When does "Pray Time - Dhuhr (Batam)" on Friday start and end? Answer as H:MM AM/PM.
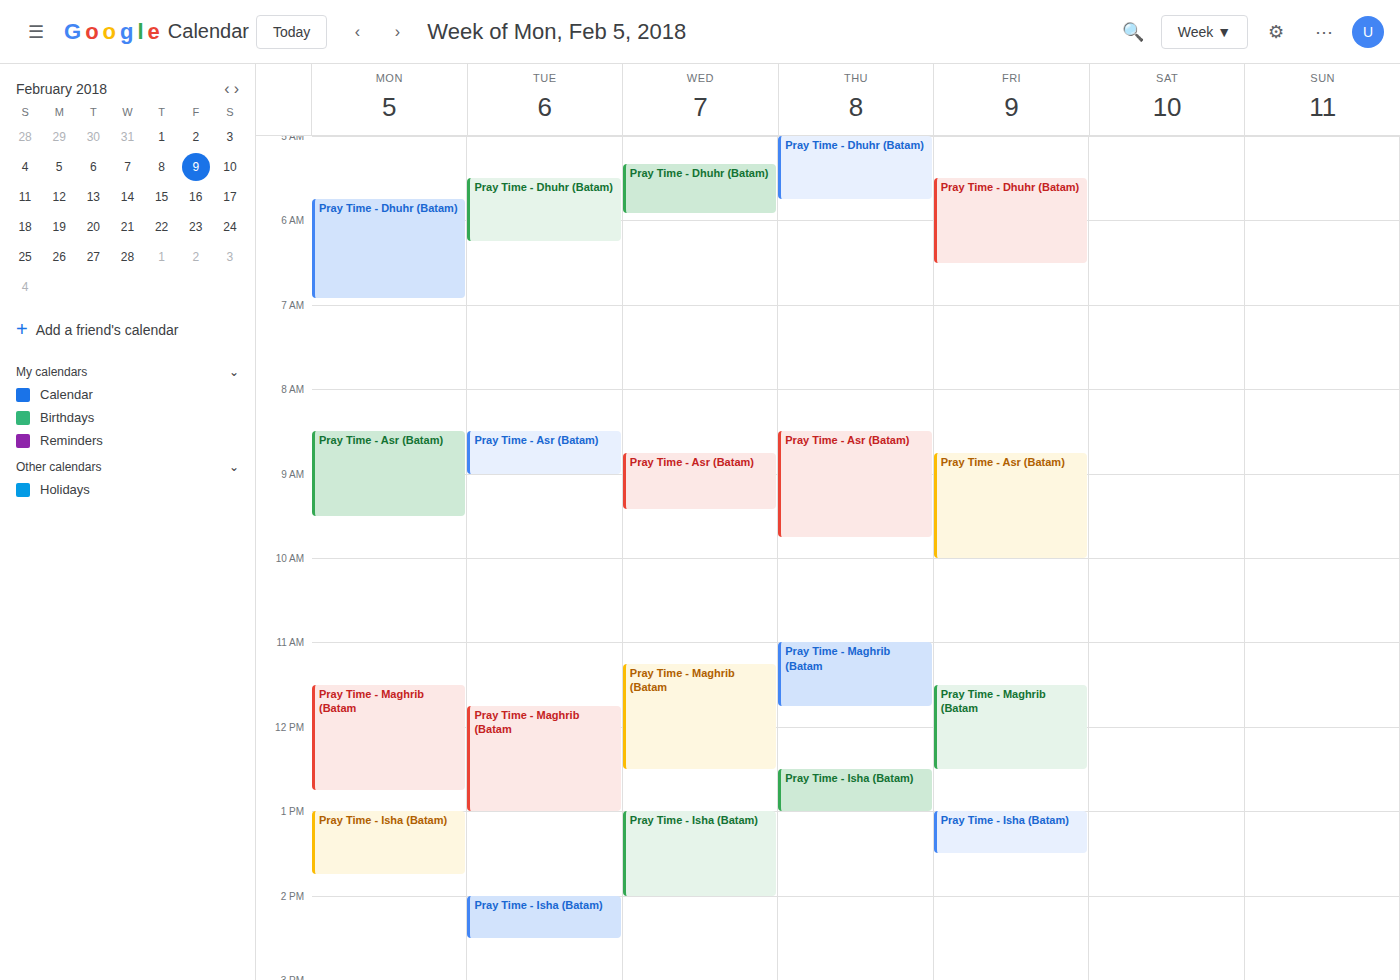
5:30 AM to 6:30 AM